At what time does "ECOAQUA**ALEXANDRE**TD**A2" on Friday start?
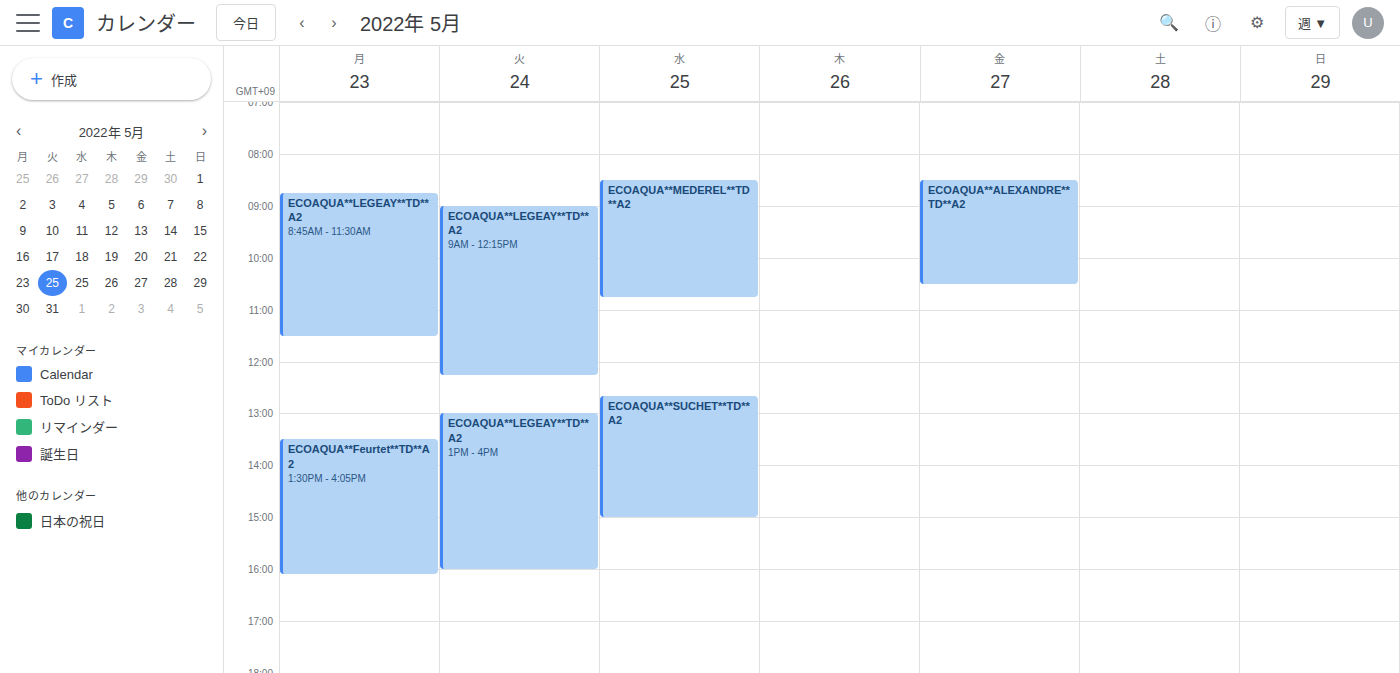
8:30 AM